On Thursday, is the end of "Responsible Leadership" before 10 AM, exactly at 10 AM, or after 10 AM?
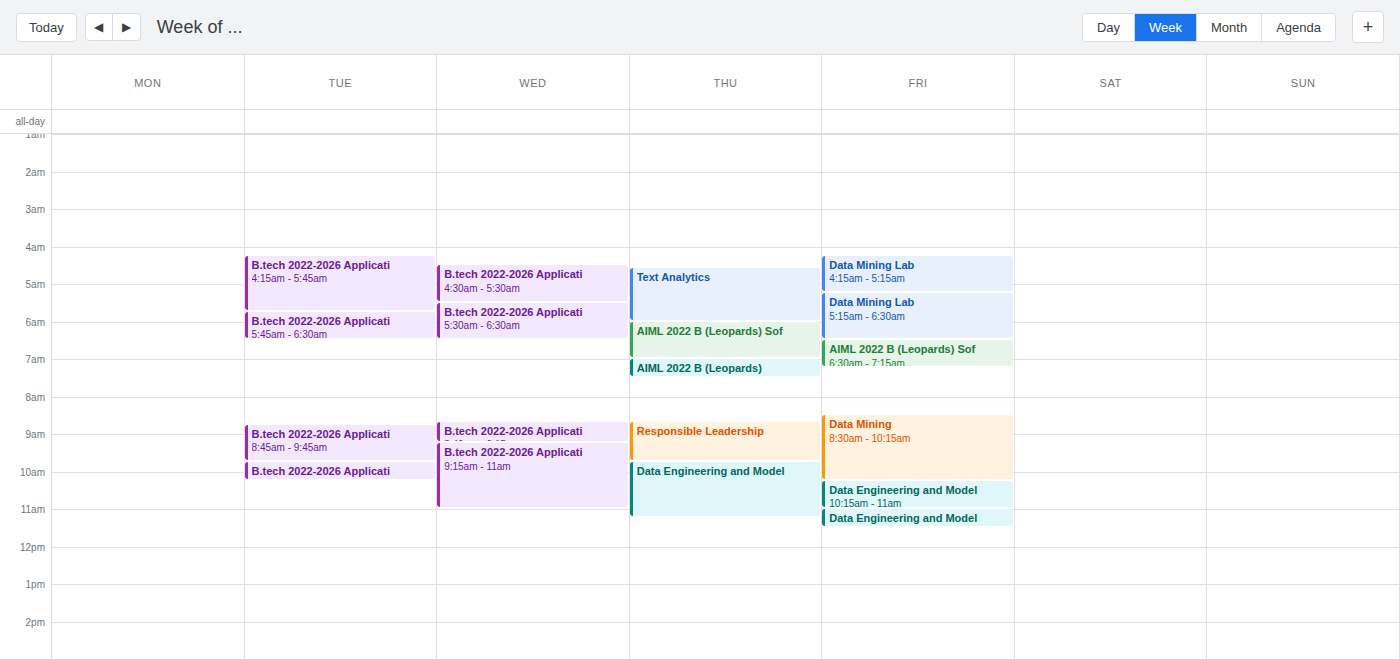
9:45 AM -- before 10 AM, 15 minutes above the 10 AM line.